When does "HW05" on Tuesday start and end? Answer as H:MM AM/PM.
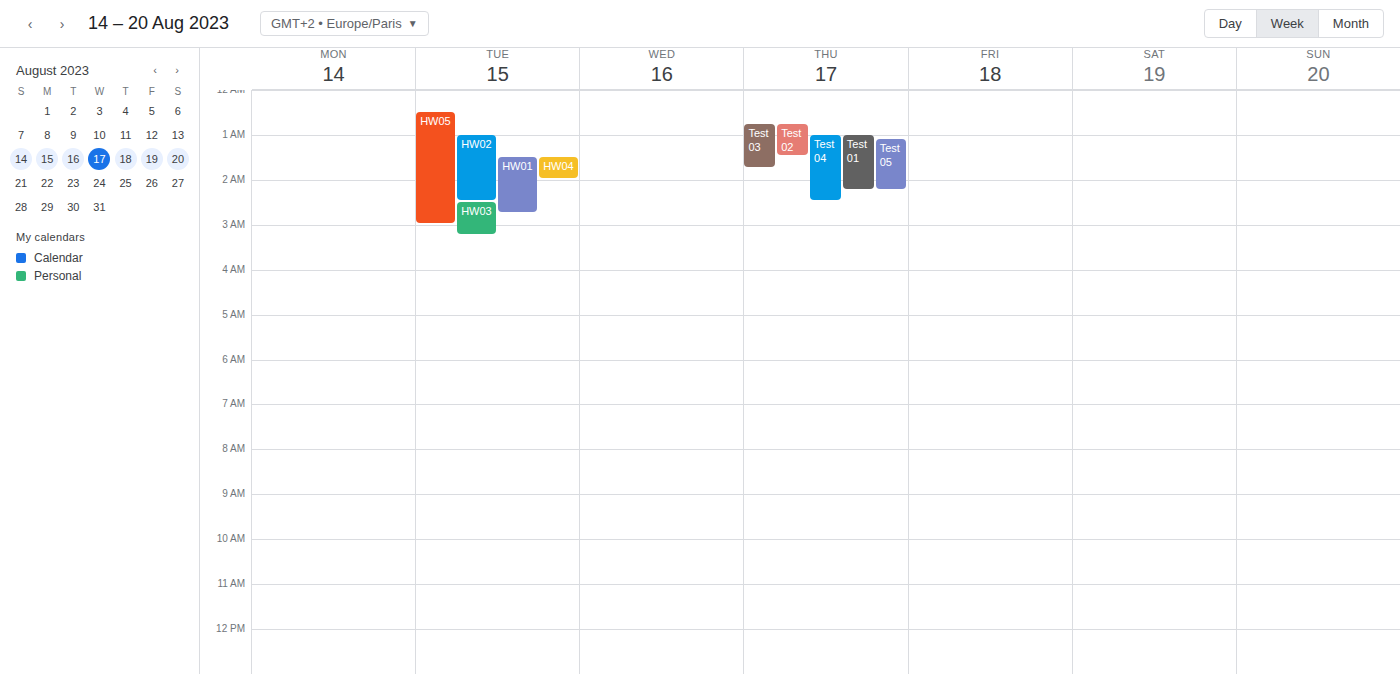
12:30 AM to 3:00 AM